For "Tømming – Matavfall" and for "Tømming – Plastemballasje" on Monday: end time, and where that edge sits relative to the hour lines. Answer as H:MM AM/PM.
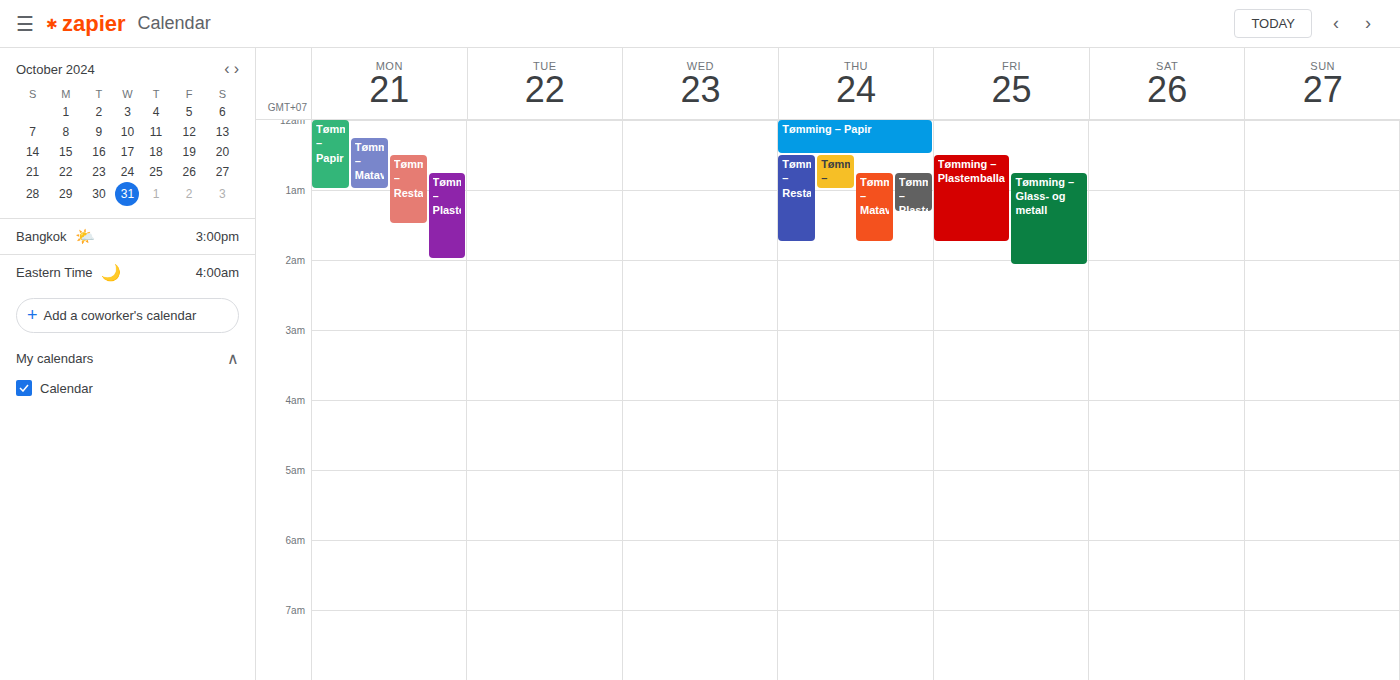
"Tømming – Matavfall": 1:00 AM, exactly on the 1 AM line. "Tømming – Plastemballasje": 2:00 AM, exactly on the 2 AM line.